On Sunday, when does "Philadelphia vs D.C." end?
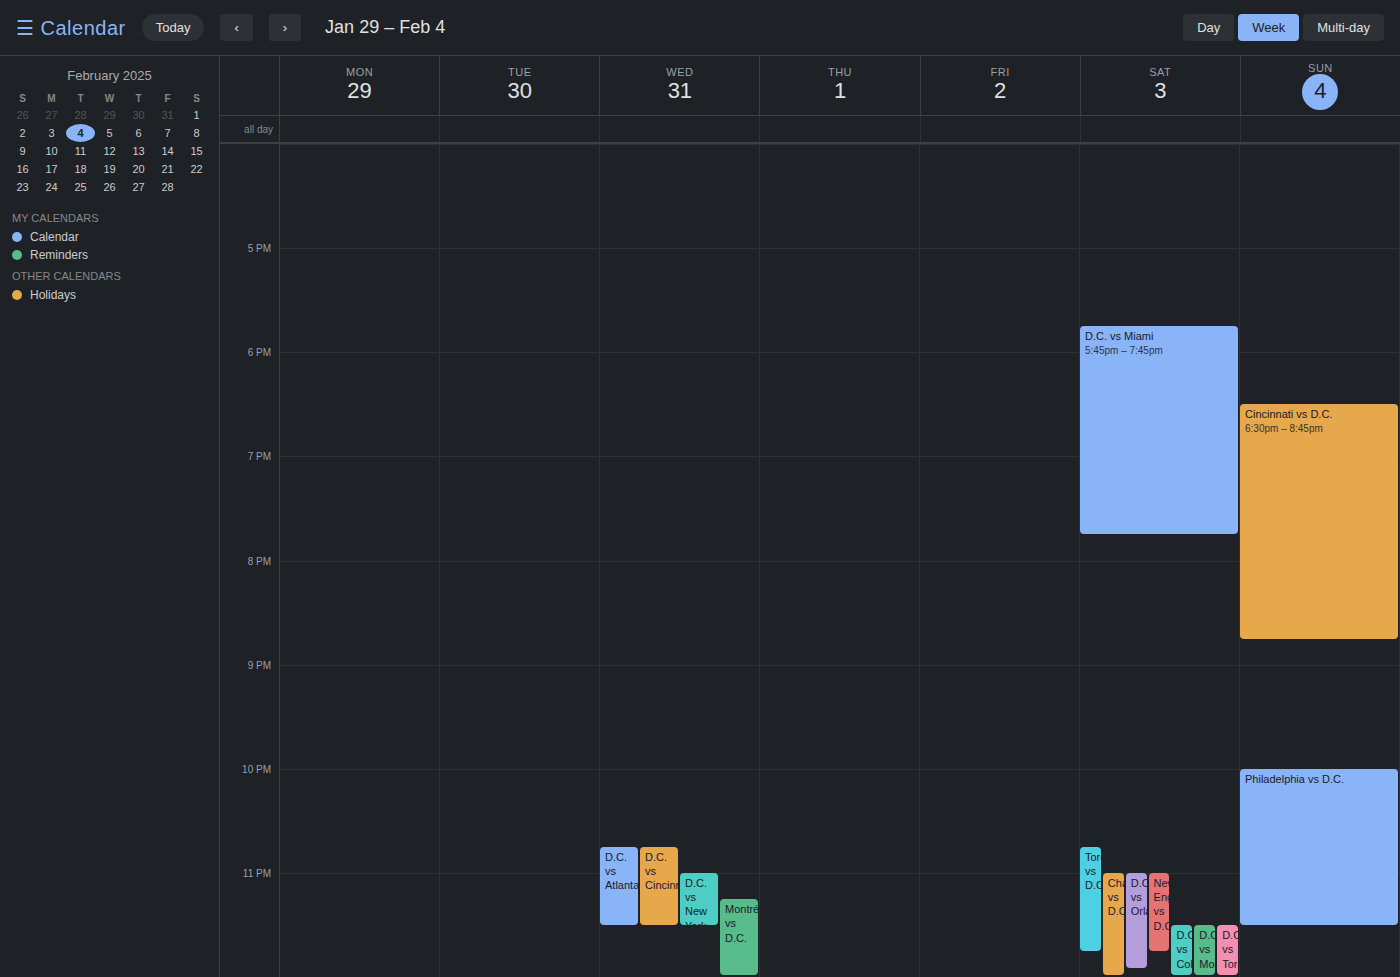
11:30 PM